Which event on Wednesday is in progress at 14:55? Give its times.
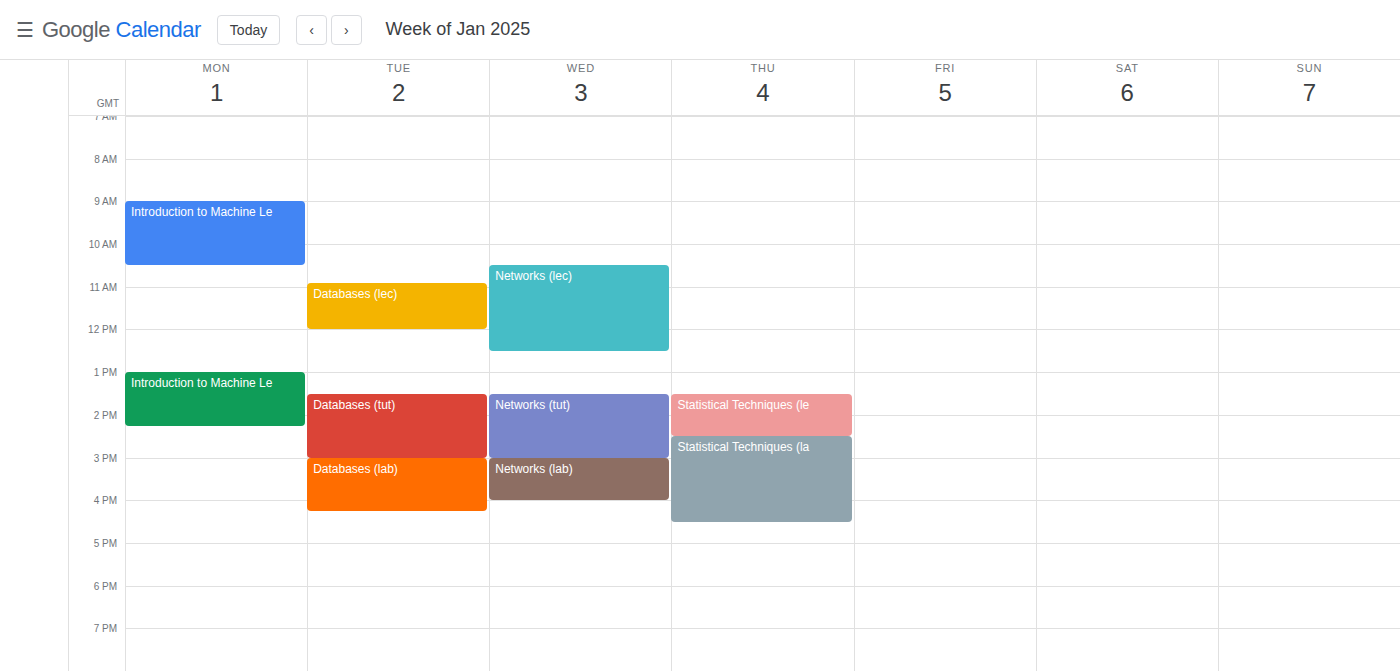
"Networks (tut)", 13:30 to 15:00